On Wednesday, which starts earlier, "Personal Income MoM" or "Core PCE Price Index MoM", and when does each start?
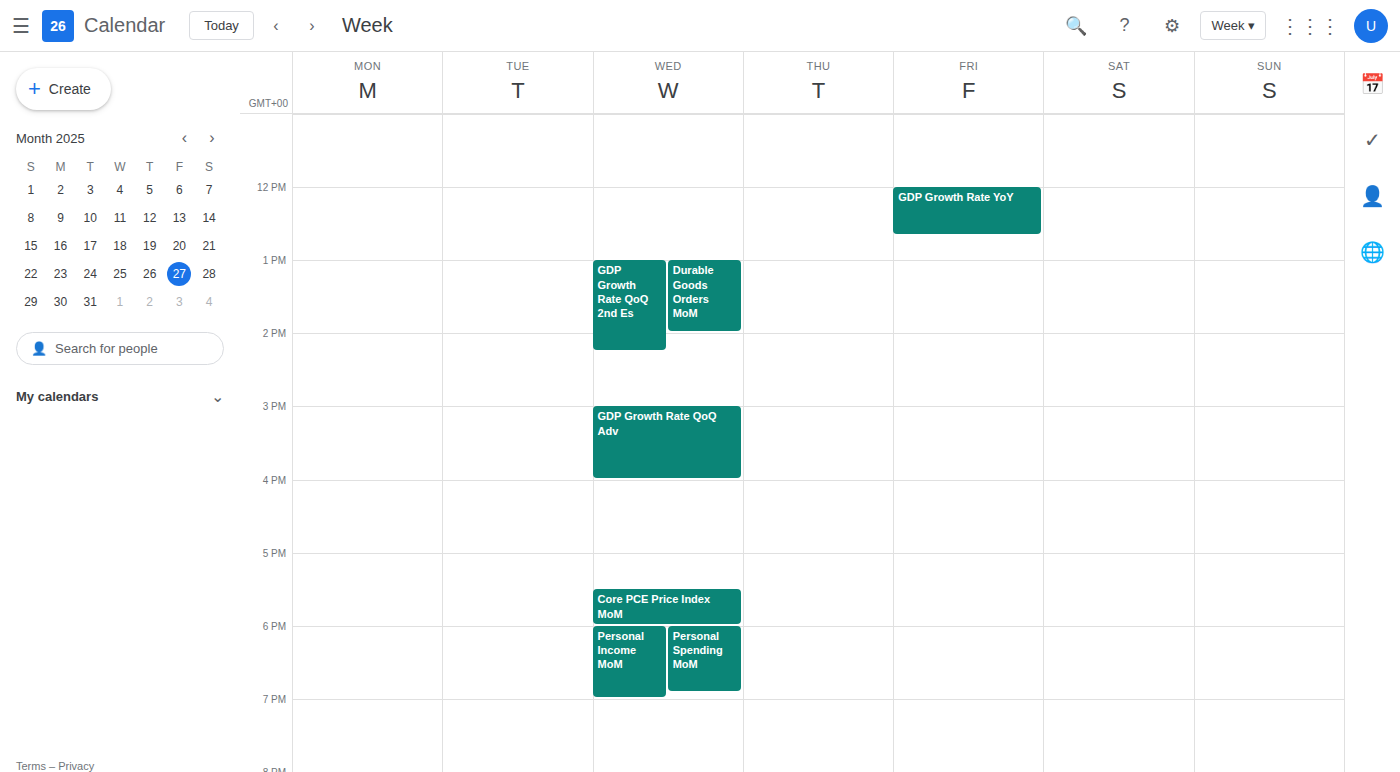
"Core PCE Price Index MoM" 5:30 PM; "Personal Income MoM" 6:00 PM.